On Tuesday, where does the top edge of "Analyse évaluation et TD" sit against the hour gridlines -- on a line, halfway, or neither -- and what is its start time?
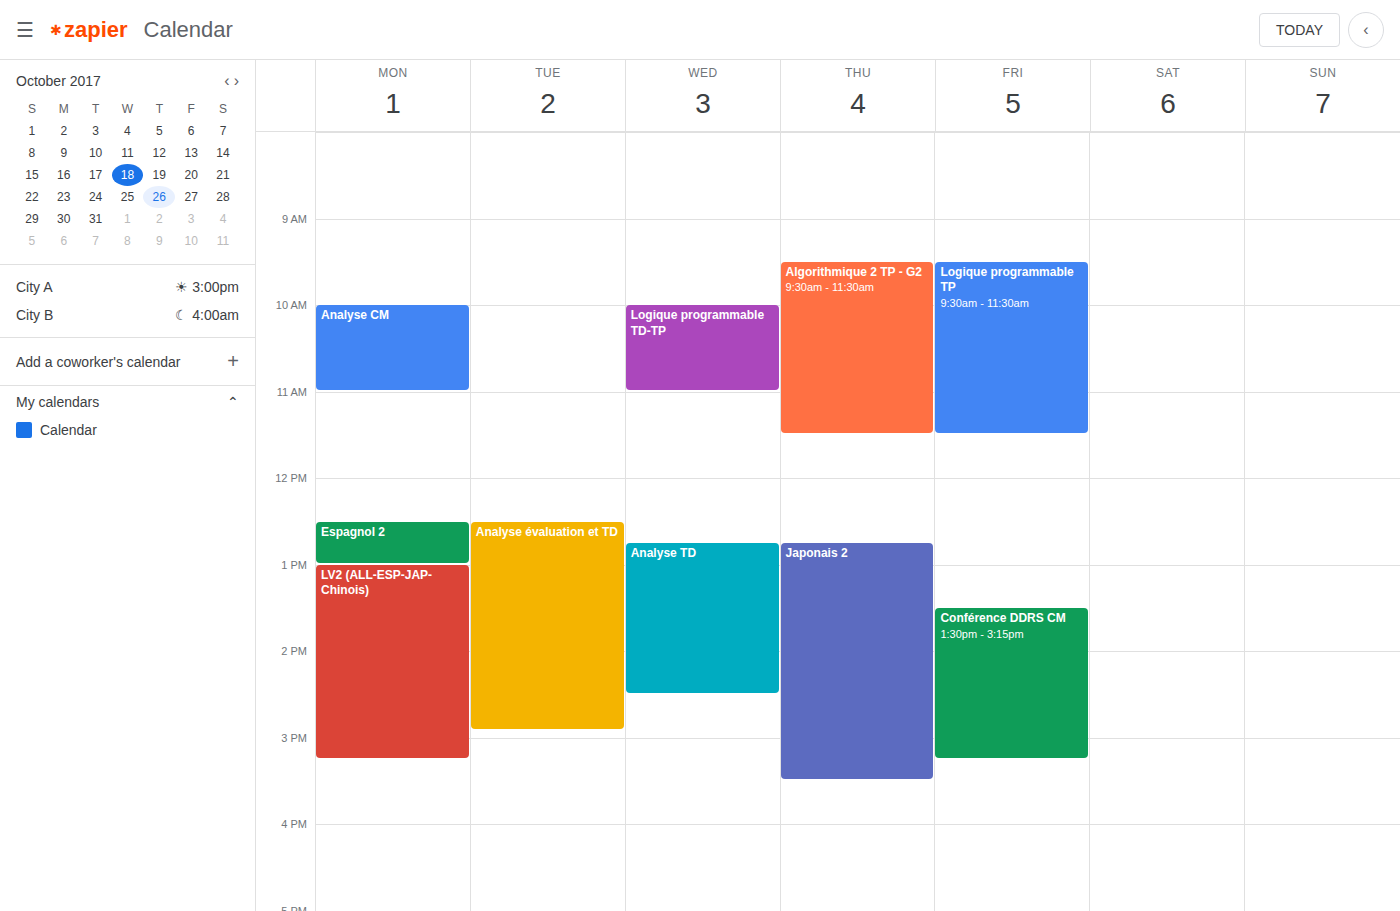
12:30 PM -- halfway between the 12 PM and 1 PM lines.